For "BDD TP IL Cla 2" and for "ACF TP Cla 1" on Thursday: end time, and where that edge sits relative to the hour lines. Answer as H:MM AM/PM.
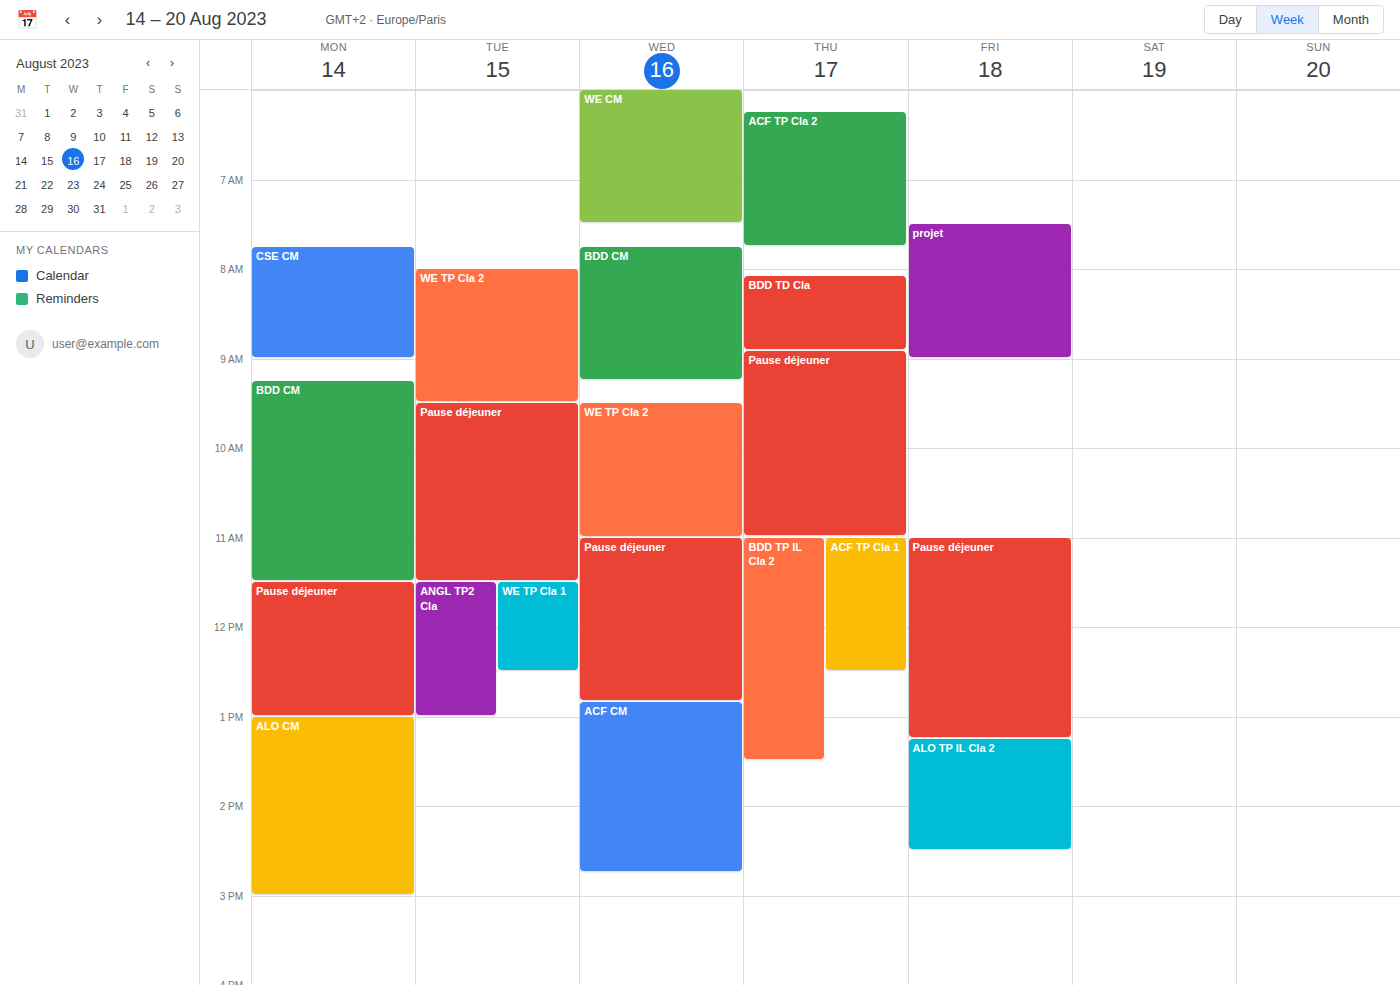
"BDD TP IL Cla 2": 1:30 PM, halfway between the 1 PM and 2 PM lines. "ACF TP Cla 1": 12:30 PM, halfway between the 12 PM and 1 PM lines.